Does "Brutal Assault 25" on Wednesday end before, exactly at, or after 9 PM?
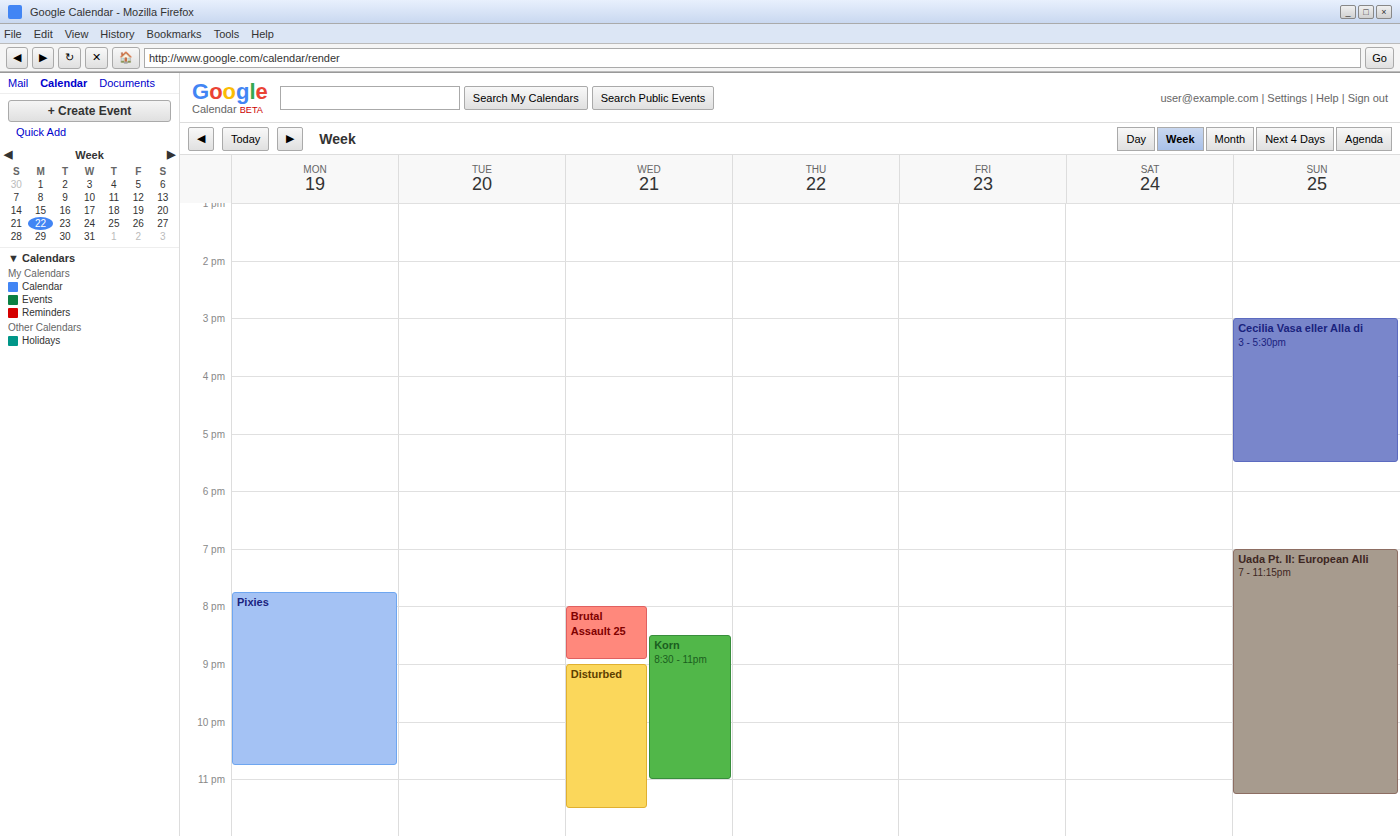
8:55 PM -- before 9 PM, 5 minutes above the 9 PM line.